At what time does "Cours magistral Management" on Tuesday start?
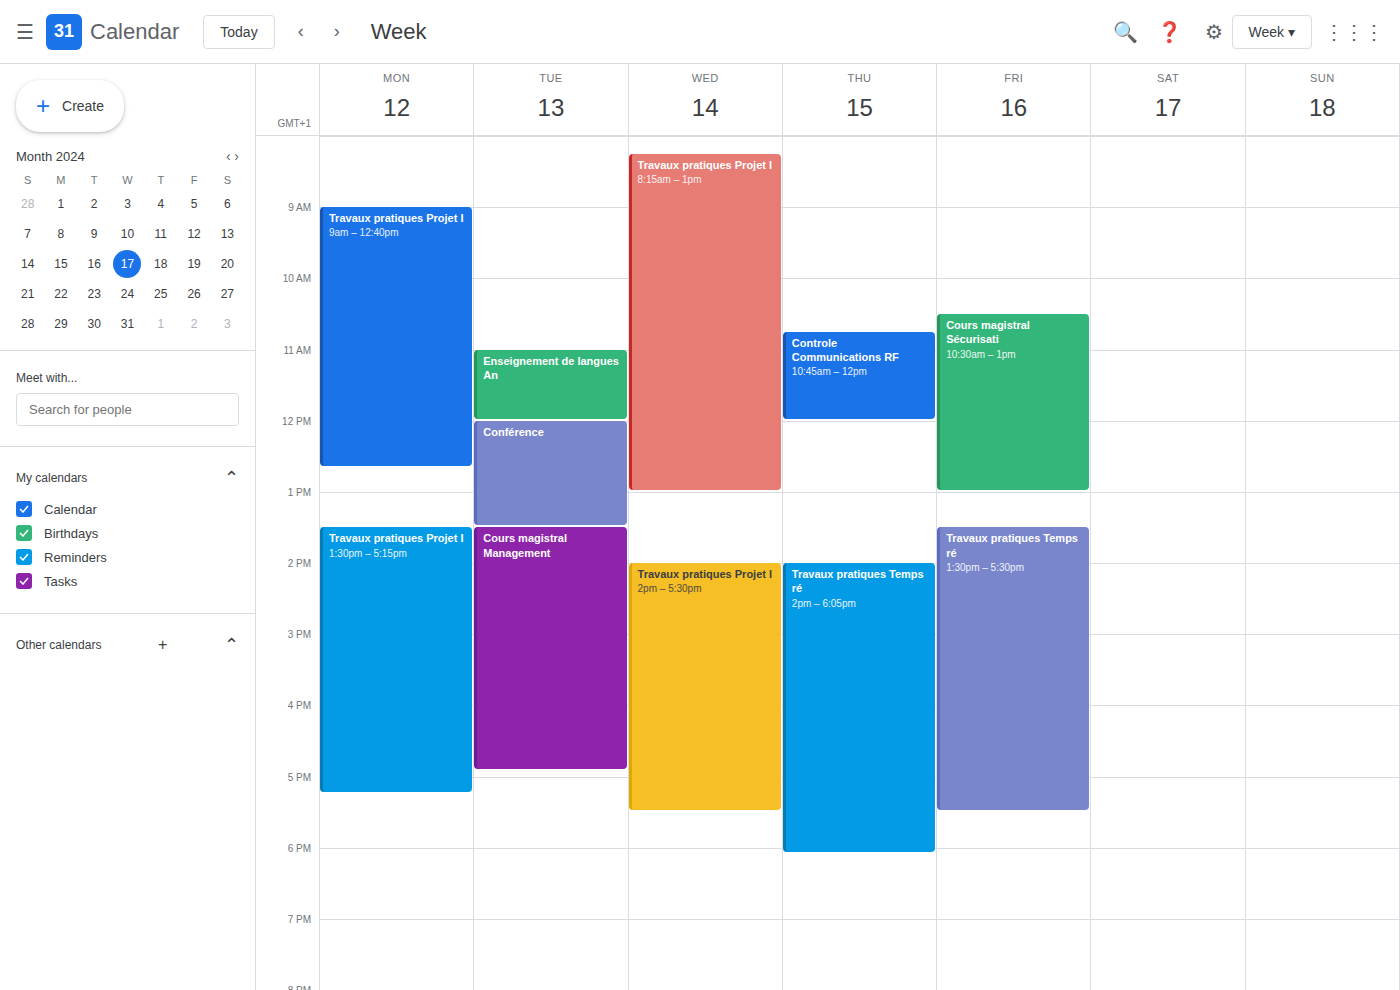
13:30